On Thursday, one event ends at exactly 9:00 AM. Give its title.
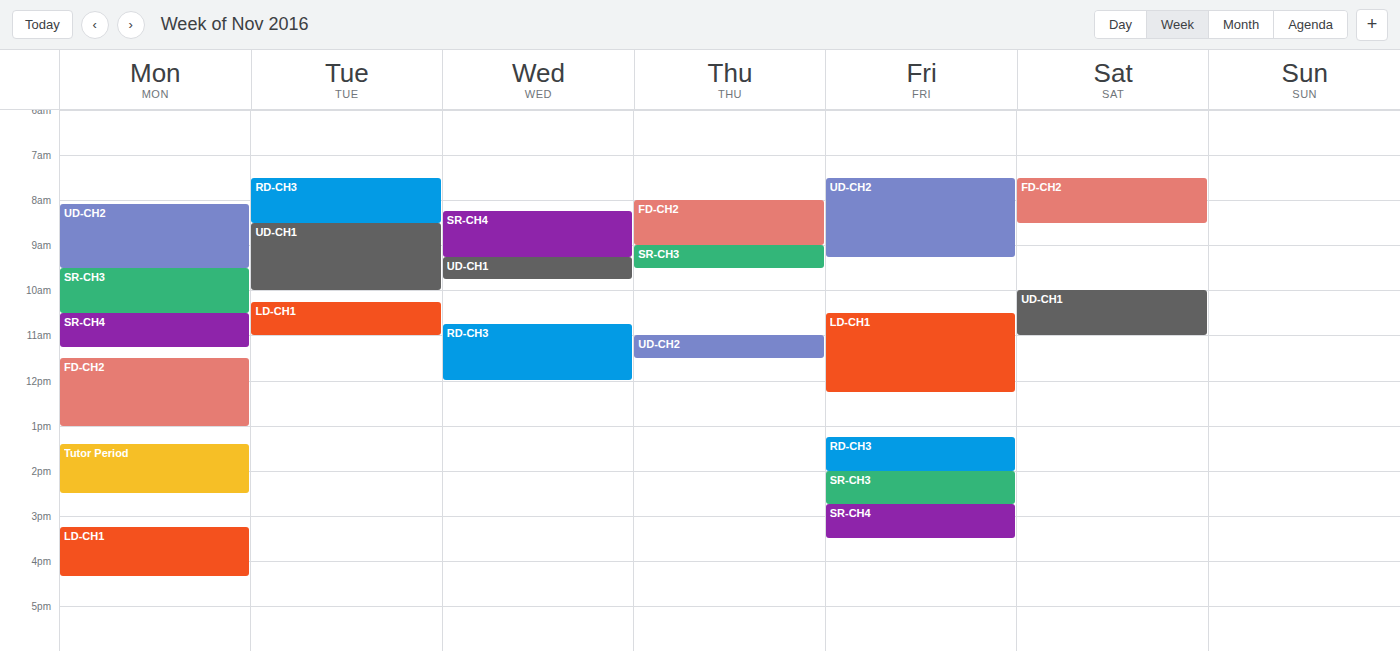
"FD-CH2"